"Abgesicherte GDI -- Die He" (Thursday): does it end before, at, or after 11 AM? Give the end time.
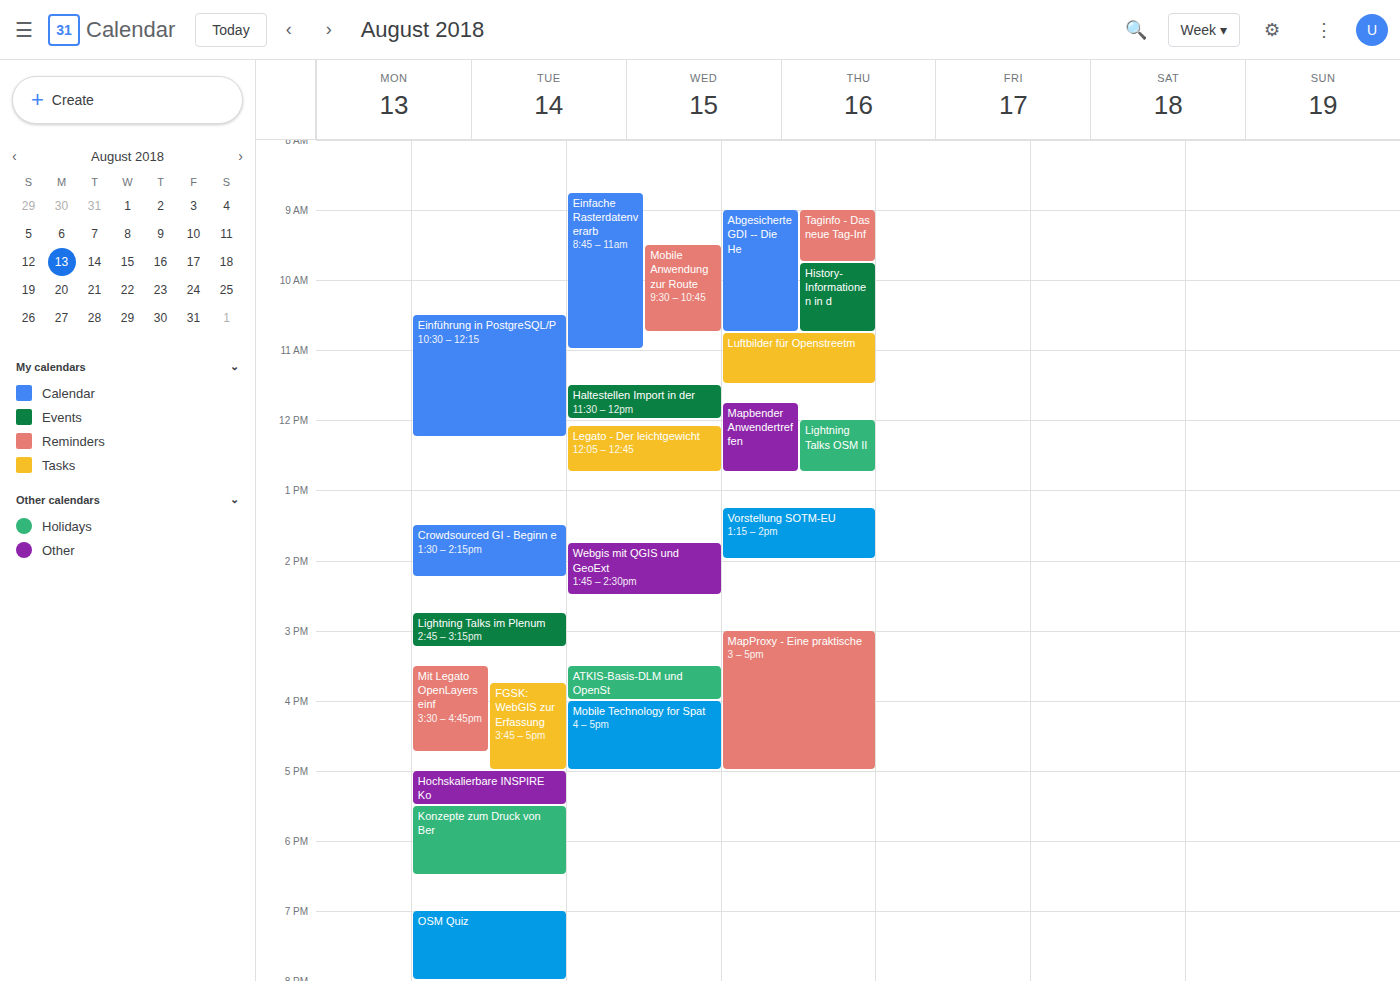
10:45 AM -- before 11 AM, 15 minutes above the 11 AM line.